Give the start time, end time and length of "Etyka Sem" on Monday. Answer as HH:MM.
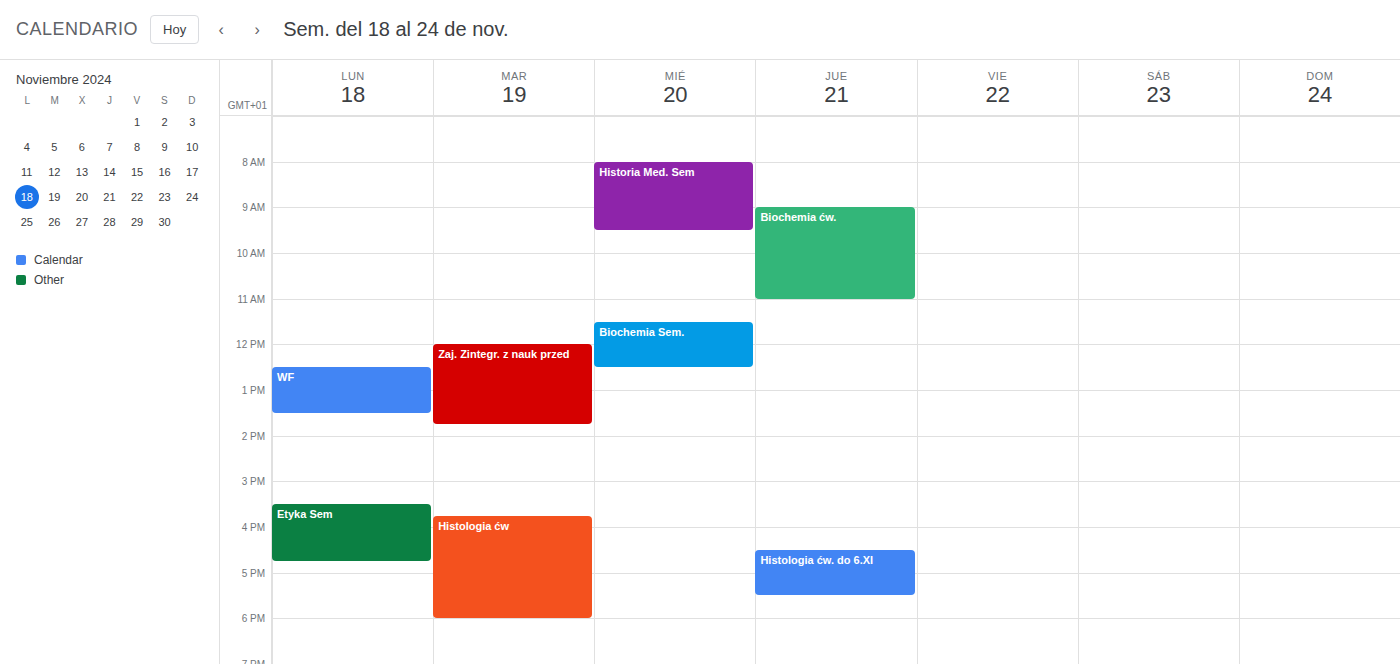
15:30 to 16:45, 1 hour 15 minutes